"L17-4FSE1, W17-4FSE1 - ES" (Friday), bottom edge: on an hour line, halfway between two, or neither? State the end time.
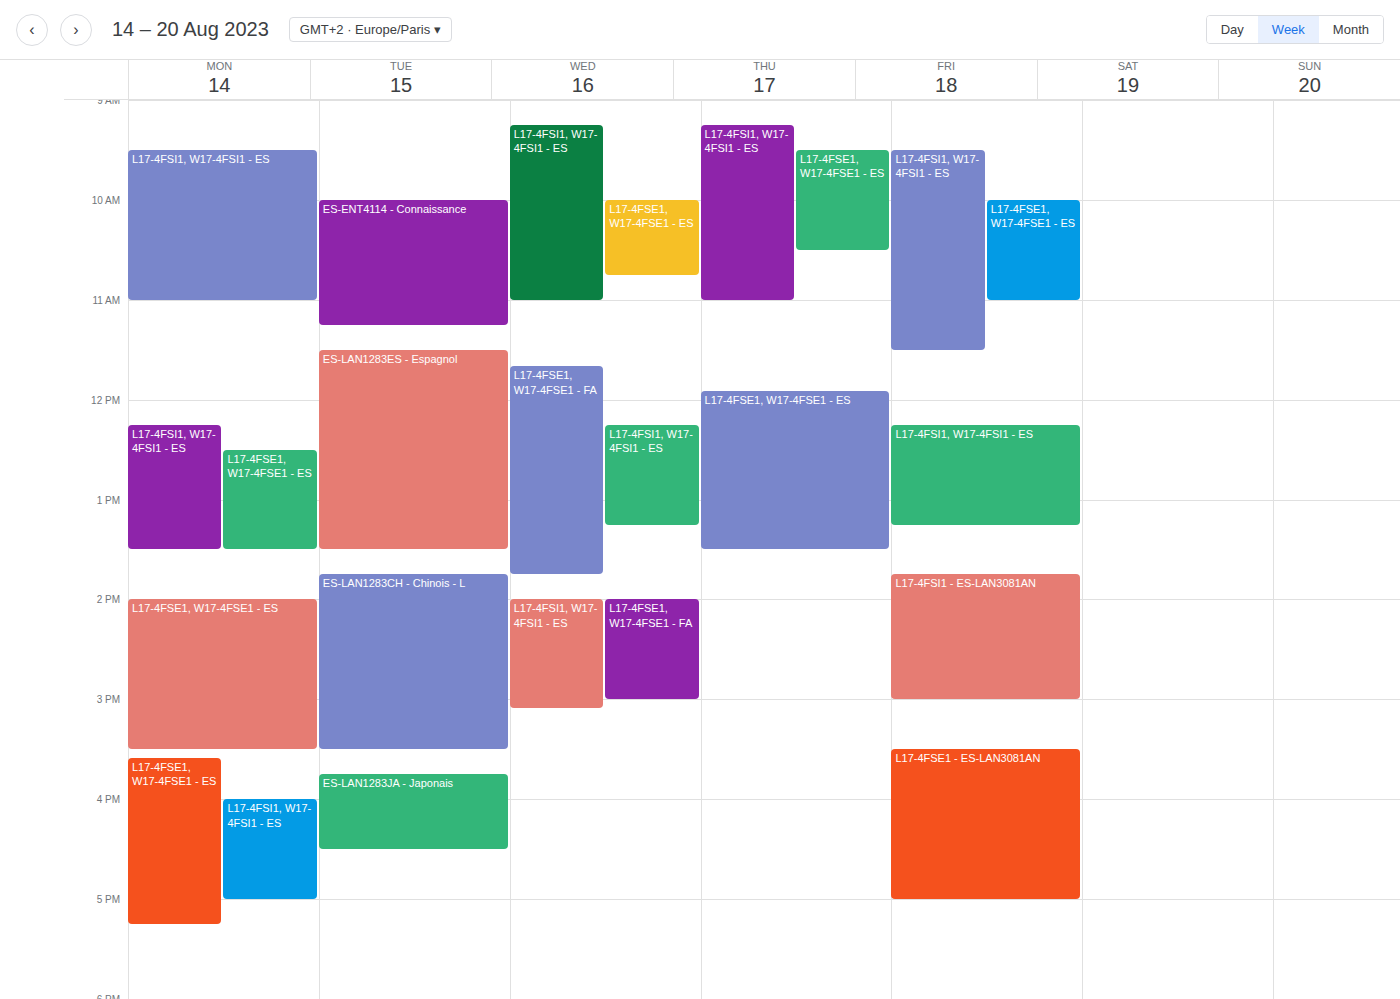
11:00 AM -- exactly on the 11 AM line.